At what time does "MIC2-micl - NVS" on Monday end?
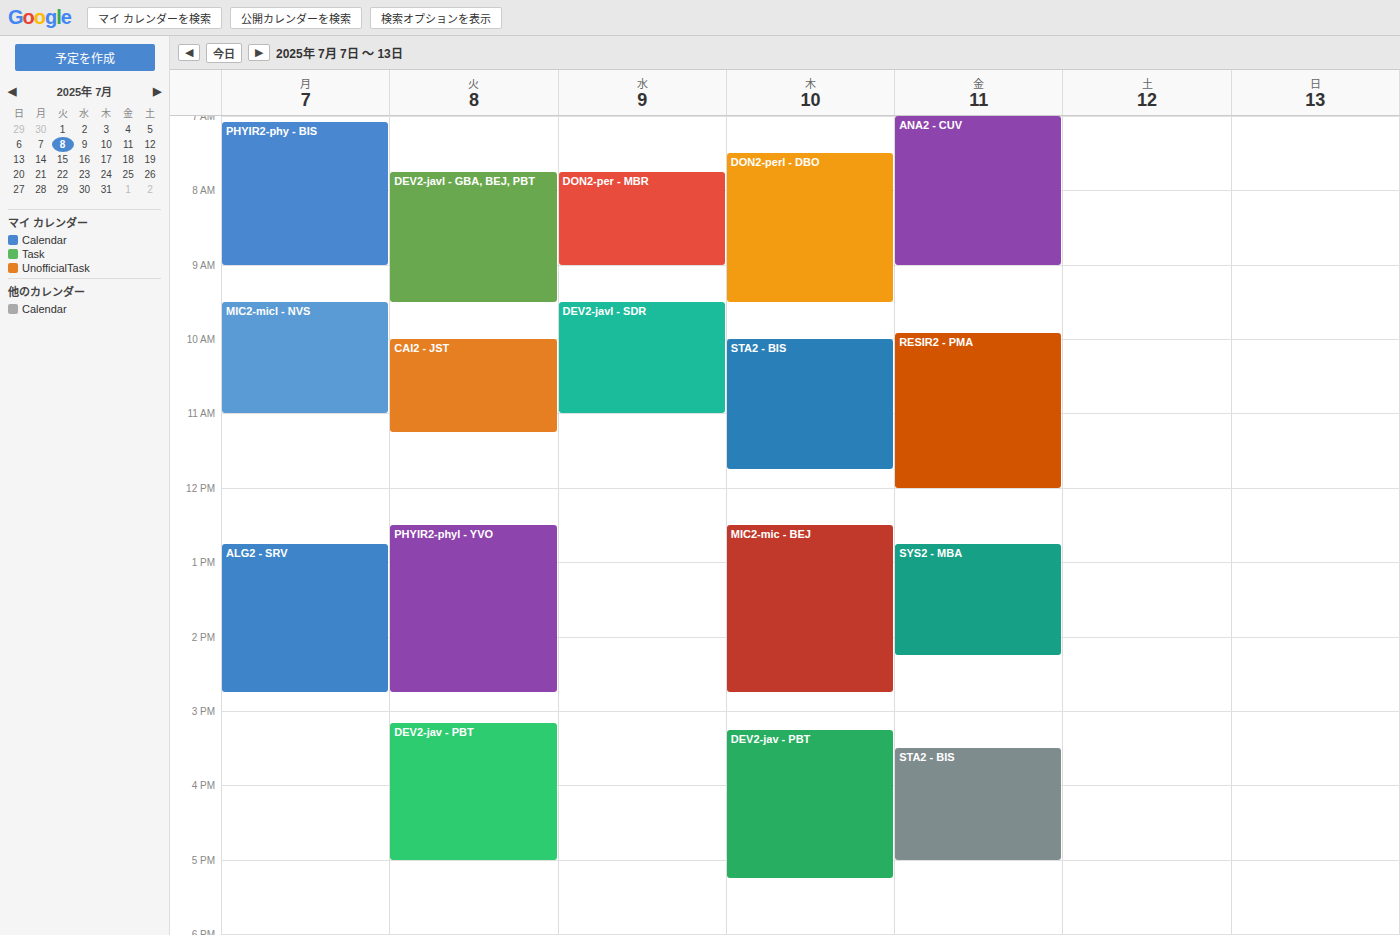
11:00 AM